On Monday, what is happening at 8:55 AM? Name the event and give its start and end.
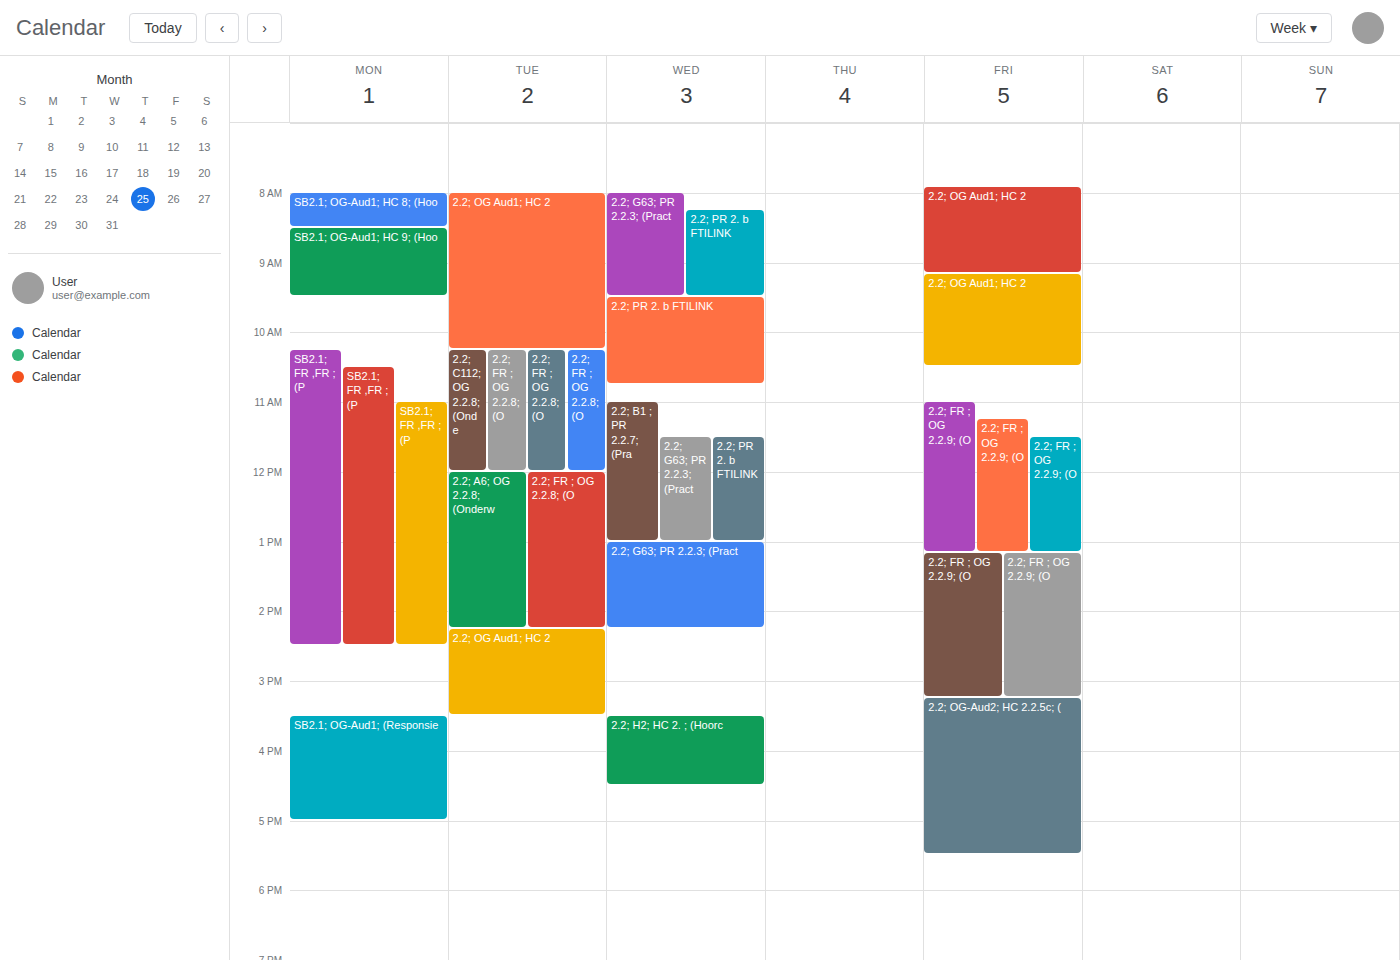
"SB2.1; OG-Aud1; HC 9; (Hoo", 8:30 AM to 9:30 AM